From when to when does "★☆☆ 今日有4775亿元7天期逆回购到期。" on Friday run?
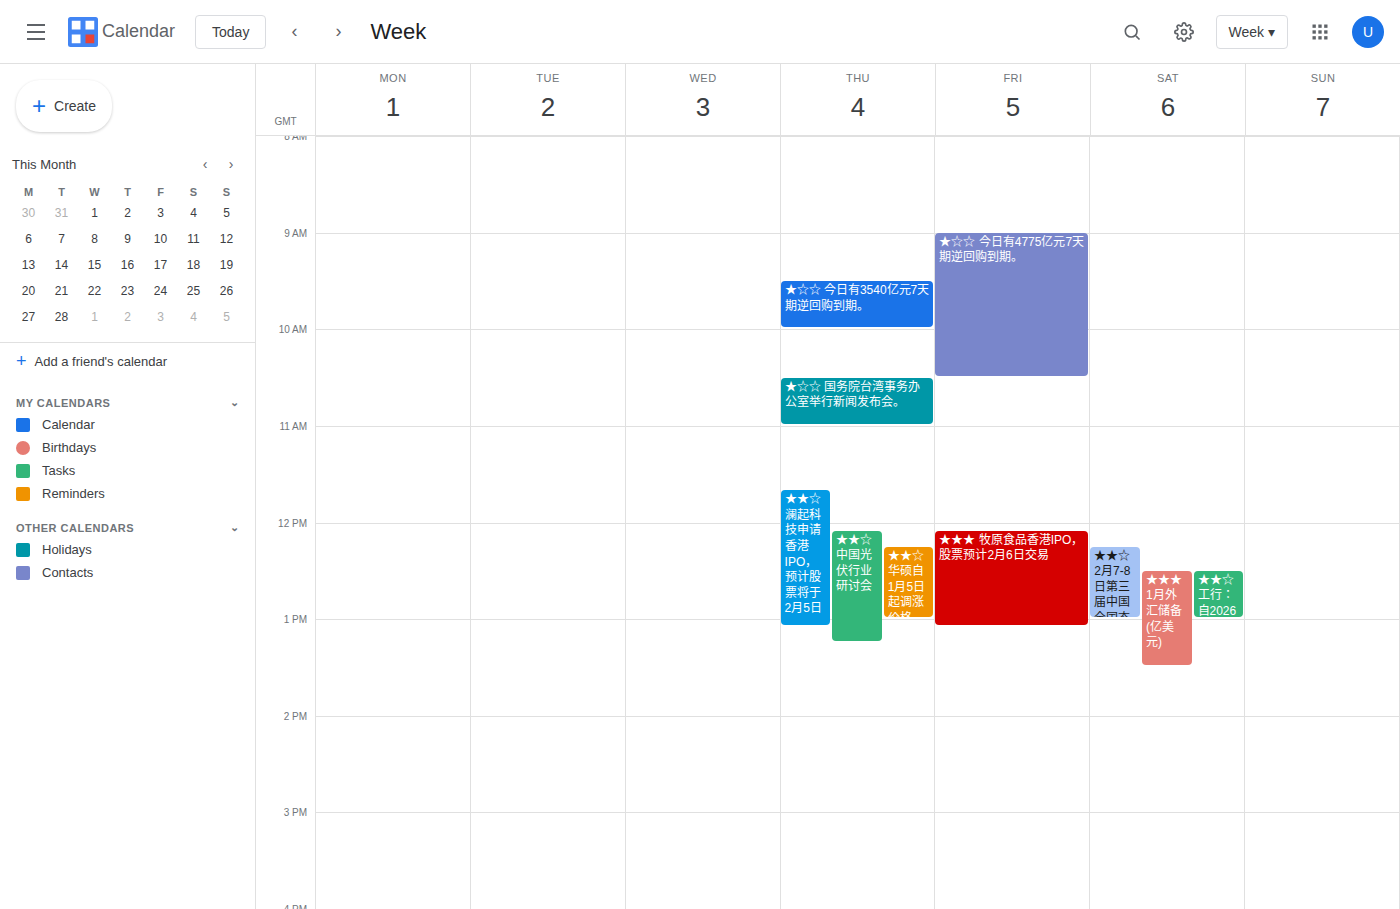
09:00 to 10:30